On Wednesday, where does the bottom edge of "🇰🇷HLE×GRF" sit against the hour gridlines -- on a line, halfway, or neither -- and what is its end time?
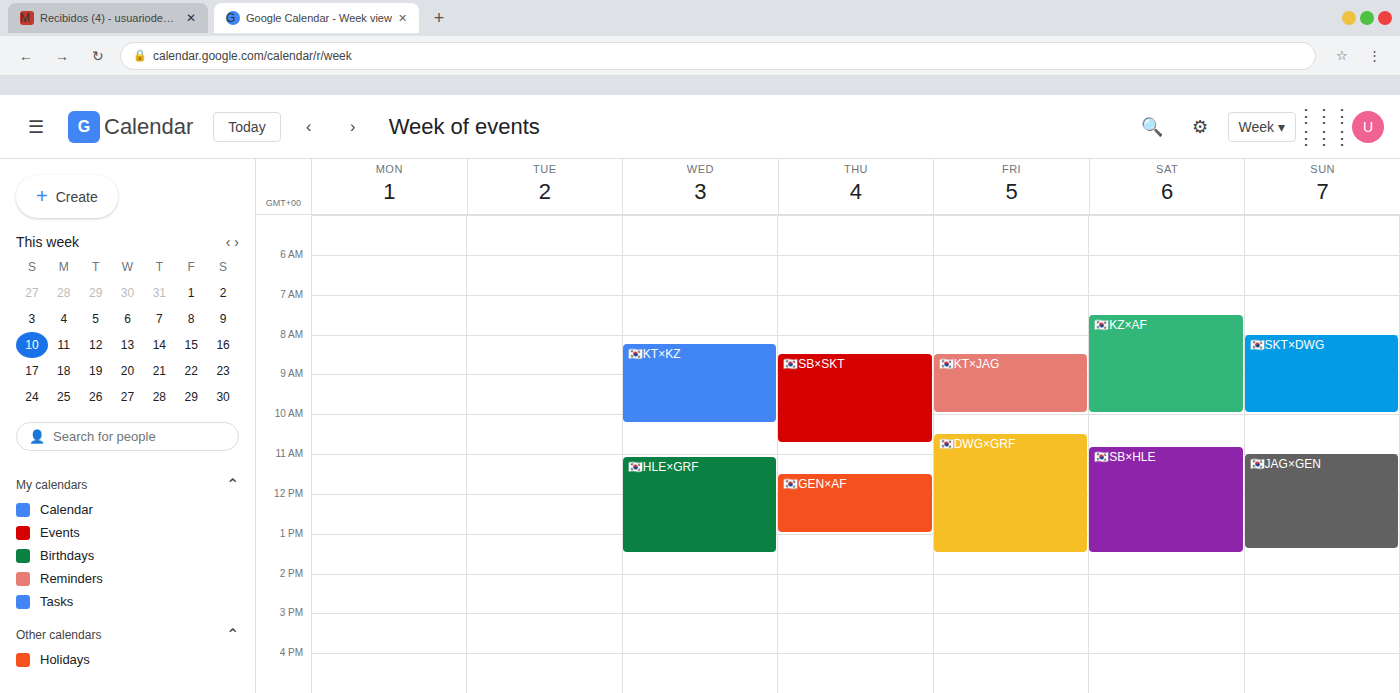
1:30 PM -- halfway between the 1 PM and 2 PM lines.